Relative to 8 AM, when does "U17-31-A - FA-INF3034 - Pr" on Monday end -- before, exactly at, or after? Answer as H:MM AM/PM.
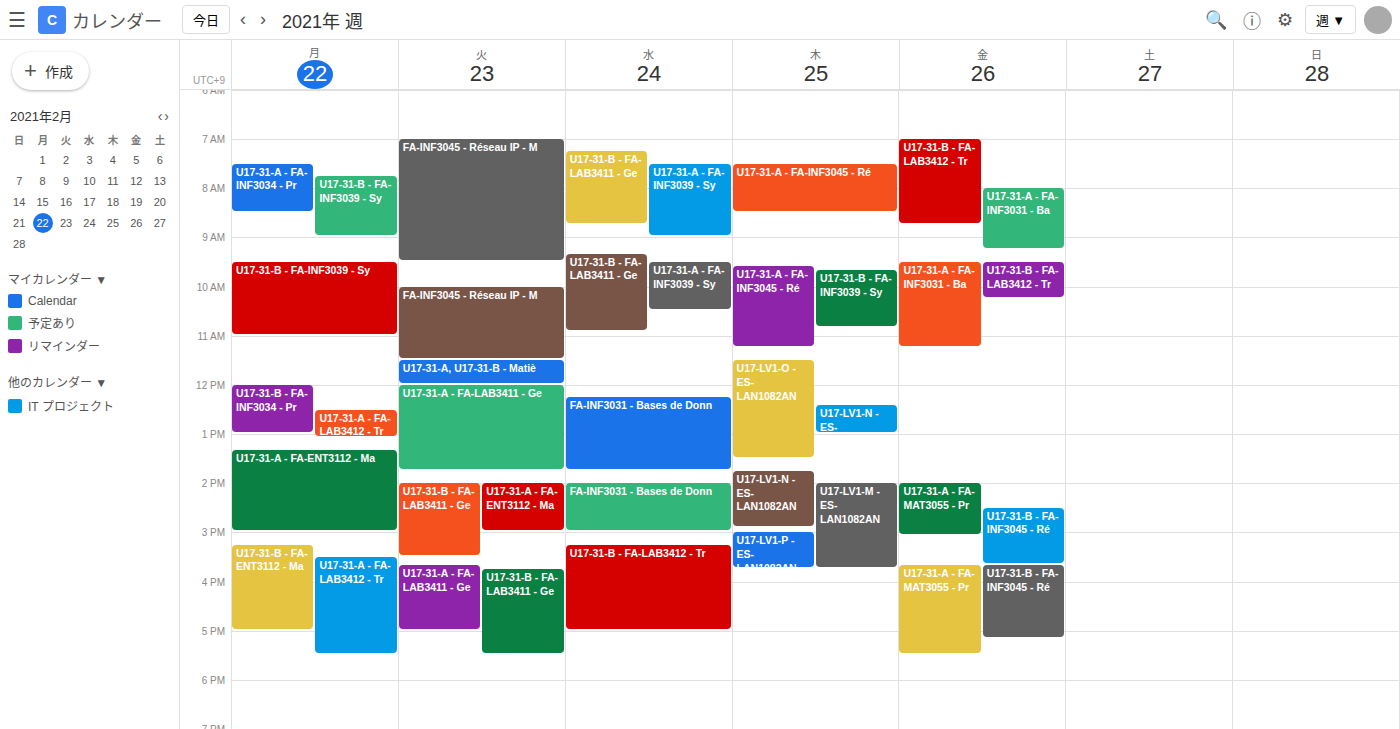
8:30 AM -- after 8 AM, 30 minutes below the 8 AM line.